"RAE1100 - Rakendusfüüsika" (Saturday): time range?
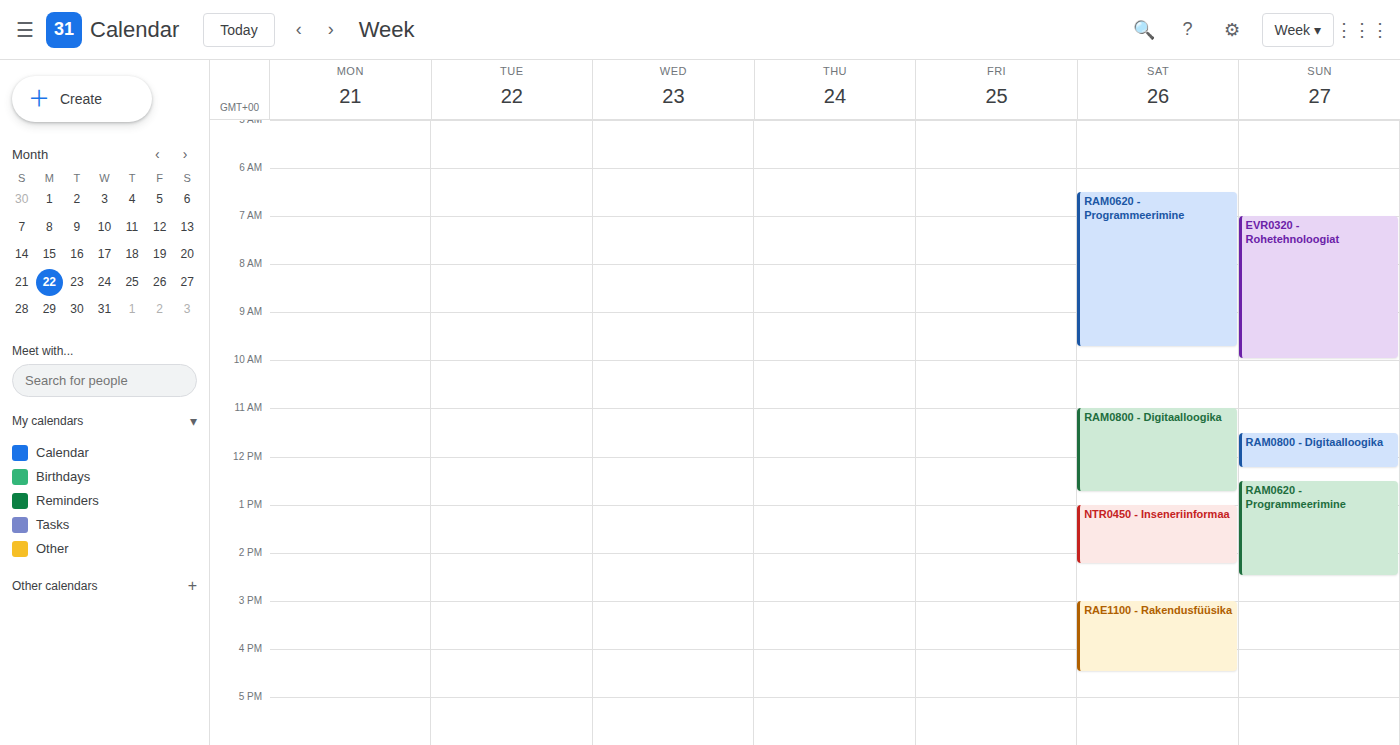
3:00 PM to 4:30 PM